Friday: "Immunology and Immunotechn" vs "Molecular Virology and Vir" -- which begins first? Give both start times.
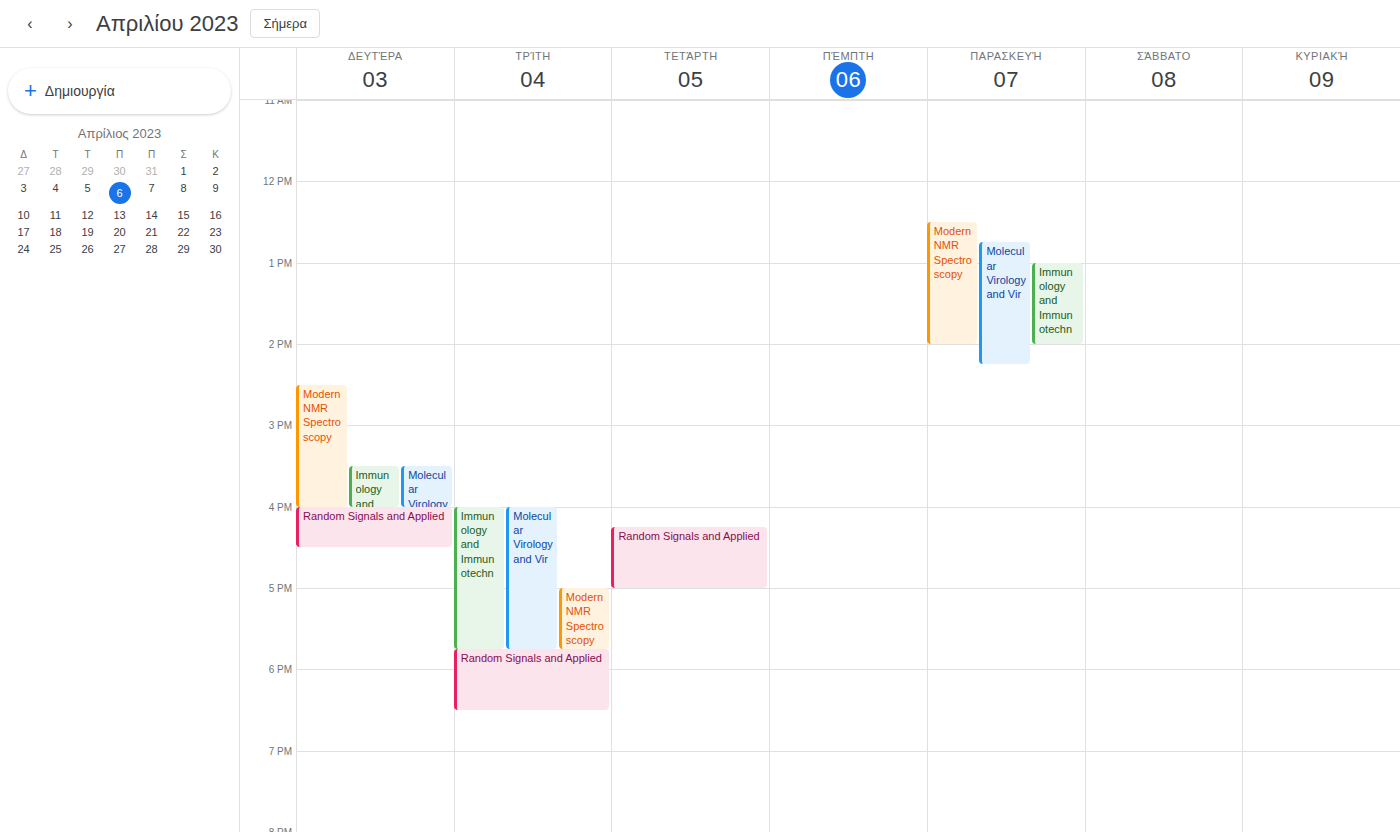
"Molecular Virology and Vir" 12:45 PM; "Immunology and Immunotechn" 1:00 PM.